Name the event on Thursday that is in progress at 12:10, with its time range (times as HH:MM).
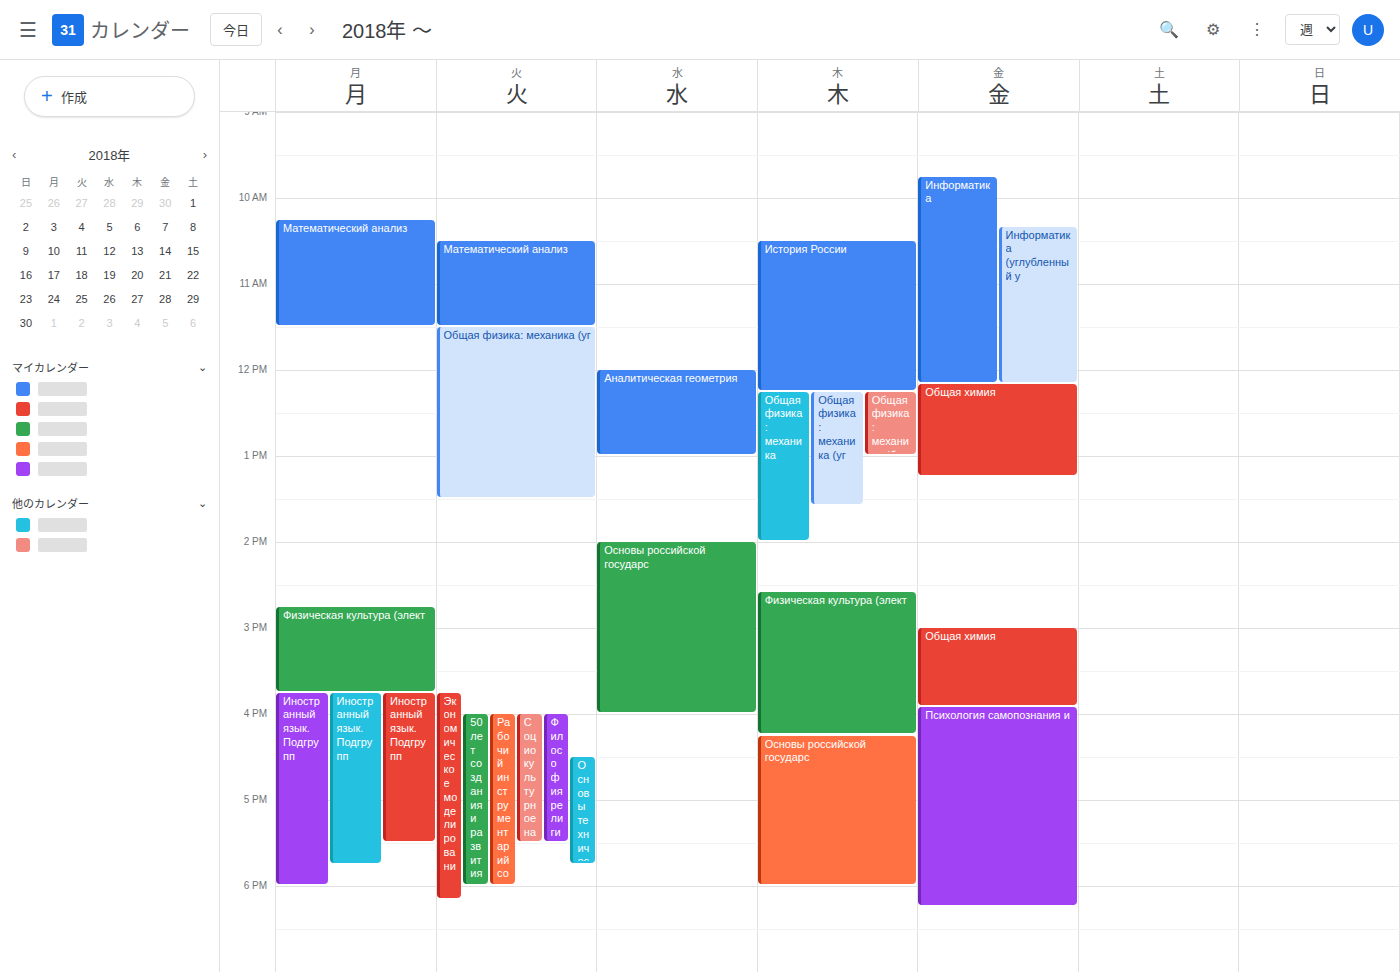
"История России", 10:30 to 12:15